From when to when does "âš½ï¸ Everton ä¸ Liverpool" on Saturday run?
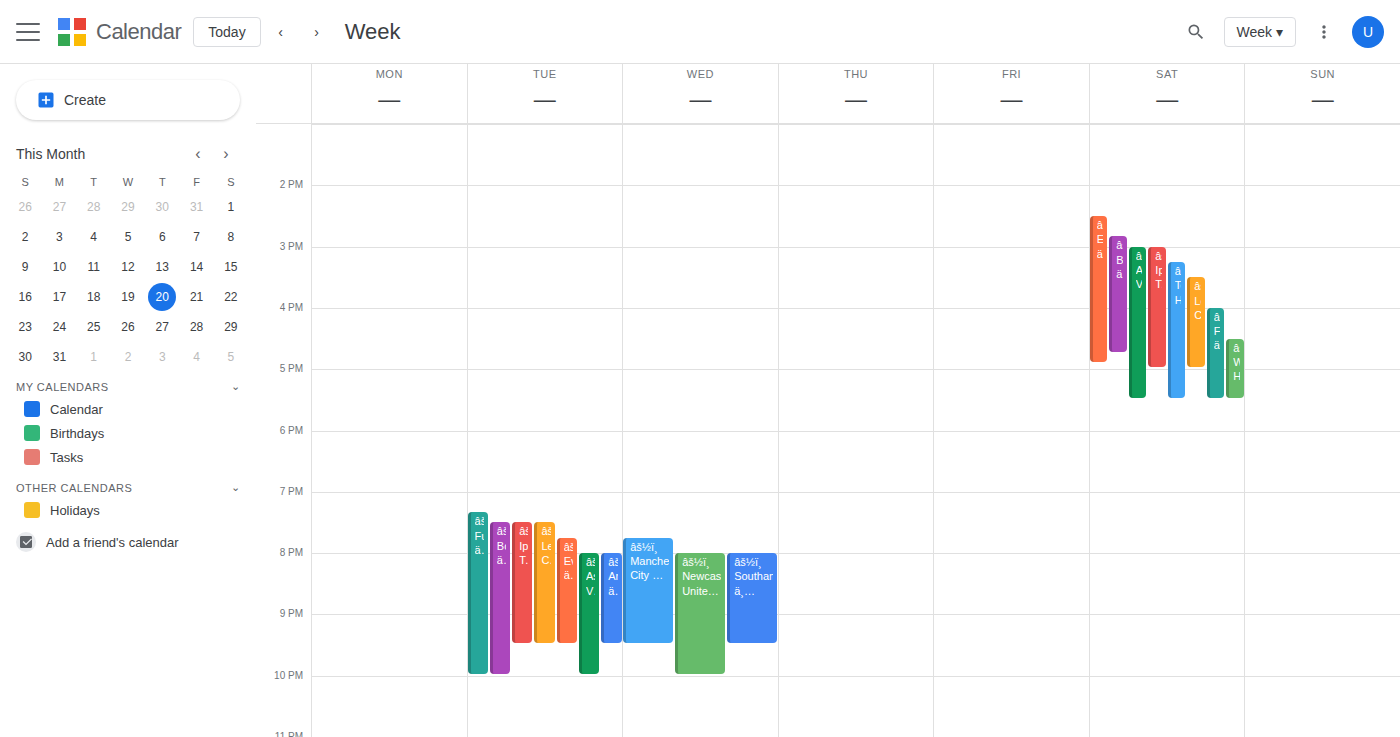
2:30 PM to 4:55 PM